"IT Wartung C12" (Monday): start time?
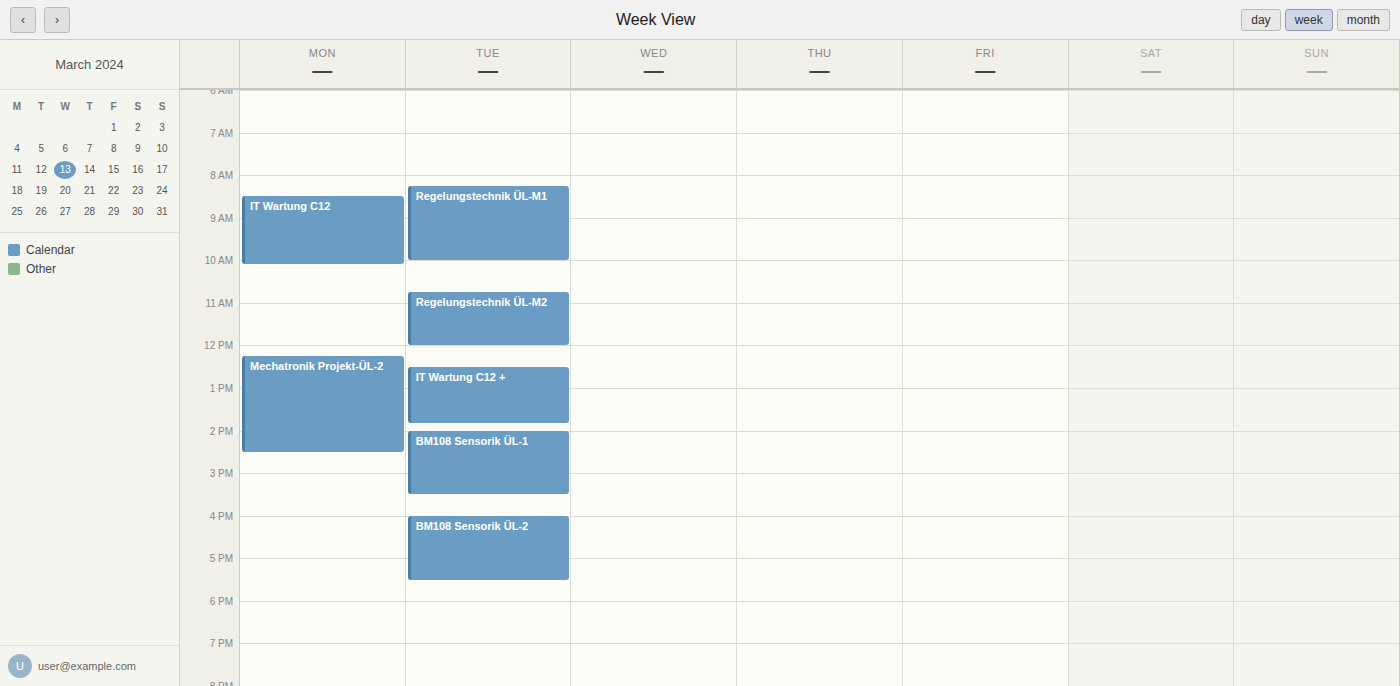
08:30